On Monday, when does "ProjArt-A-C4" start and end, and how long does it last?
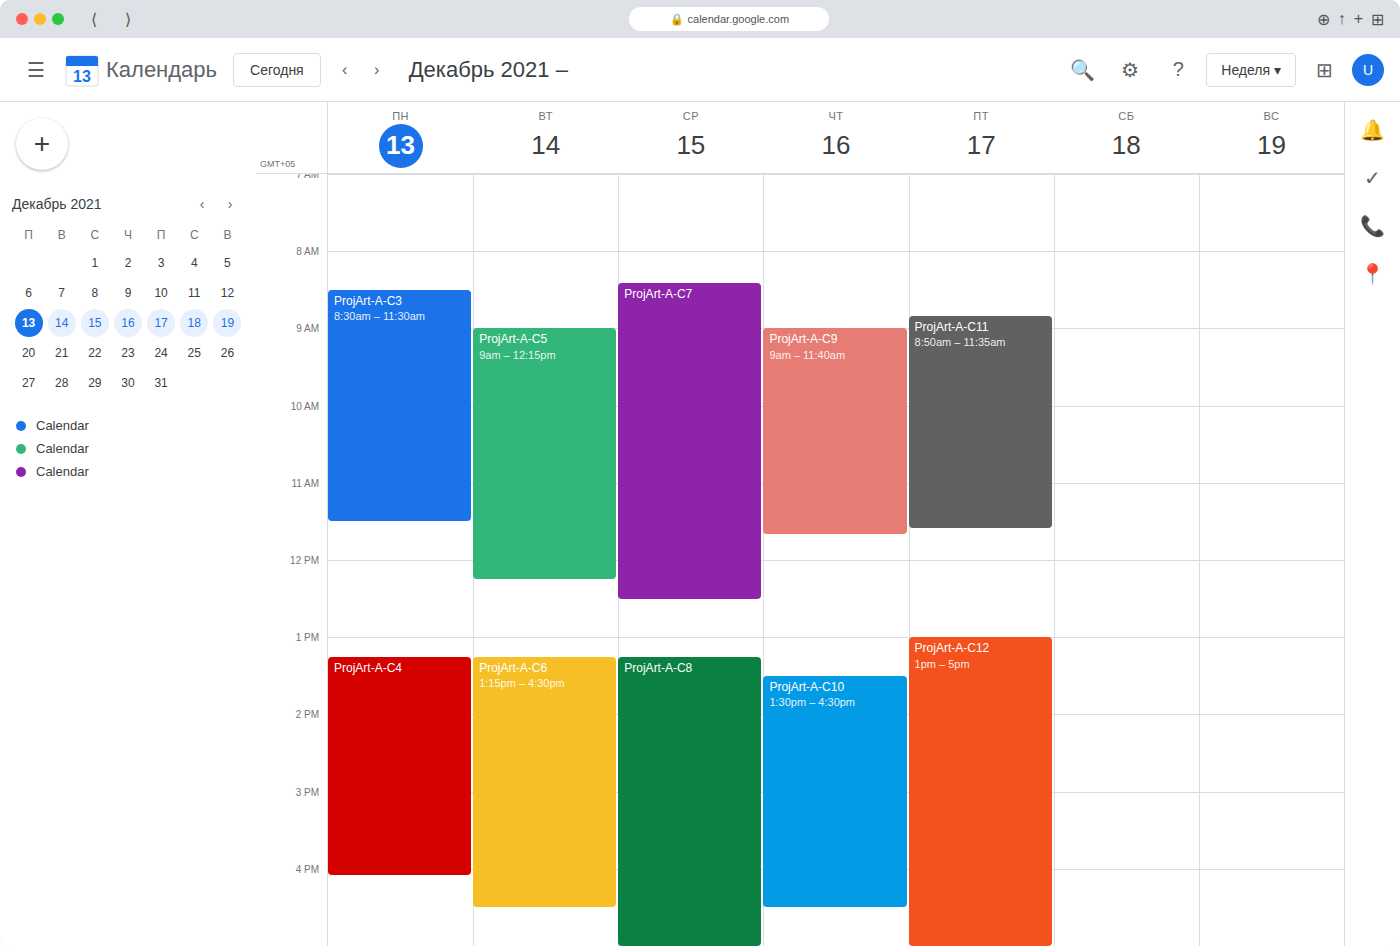
1:15 PM to 4:05 PM, 2 hours 50 minutes